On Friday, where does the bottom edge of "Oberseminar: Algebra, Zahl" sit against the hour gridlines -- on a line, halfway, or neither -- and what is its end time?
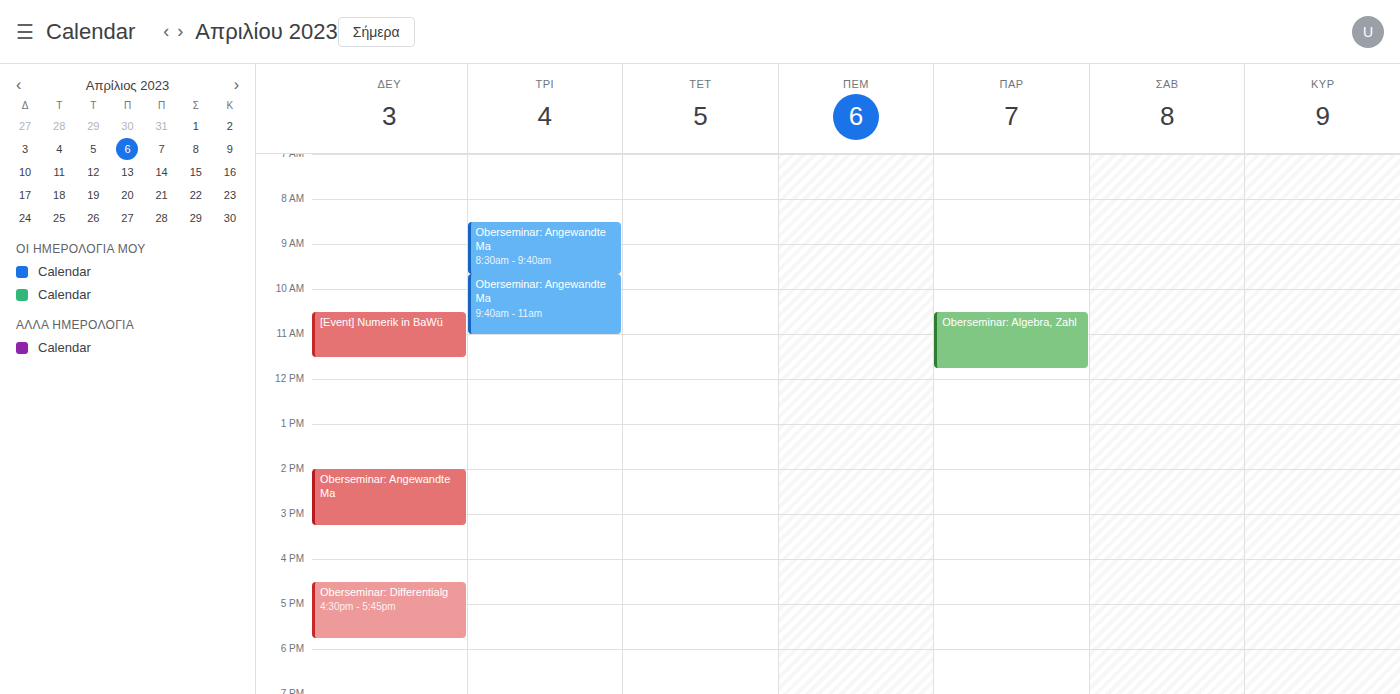
11:45 AM -- neither: three quarters of the way from the 11 AM line to the 12 PM line.